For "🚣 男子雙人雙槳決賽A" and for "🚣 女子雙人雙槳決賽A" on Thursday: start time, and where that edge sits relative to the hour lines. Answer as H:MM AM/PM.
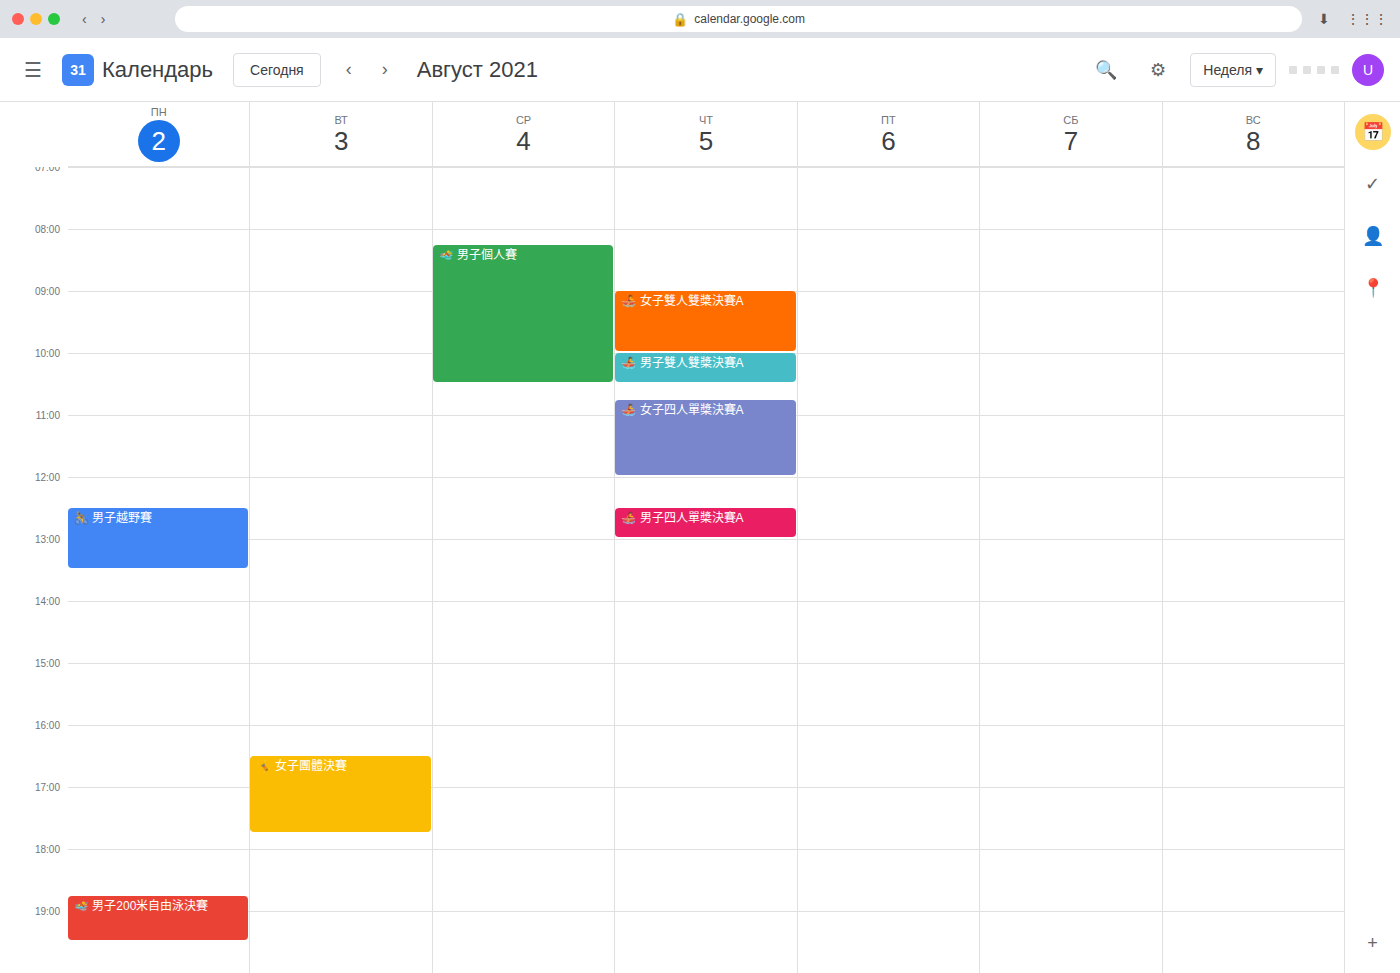
"🚣 男子雙人雙槳決賽A": 10:00 AM, exactly on the 10 AM line. "🚣 女子雙人雙槳決賽A": 9:00 AM, exactly on the 9 AM line.